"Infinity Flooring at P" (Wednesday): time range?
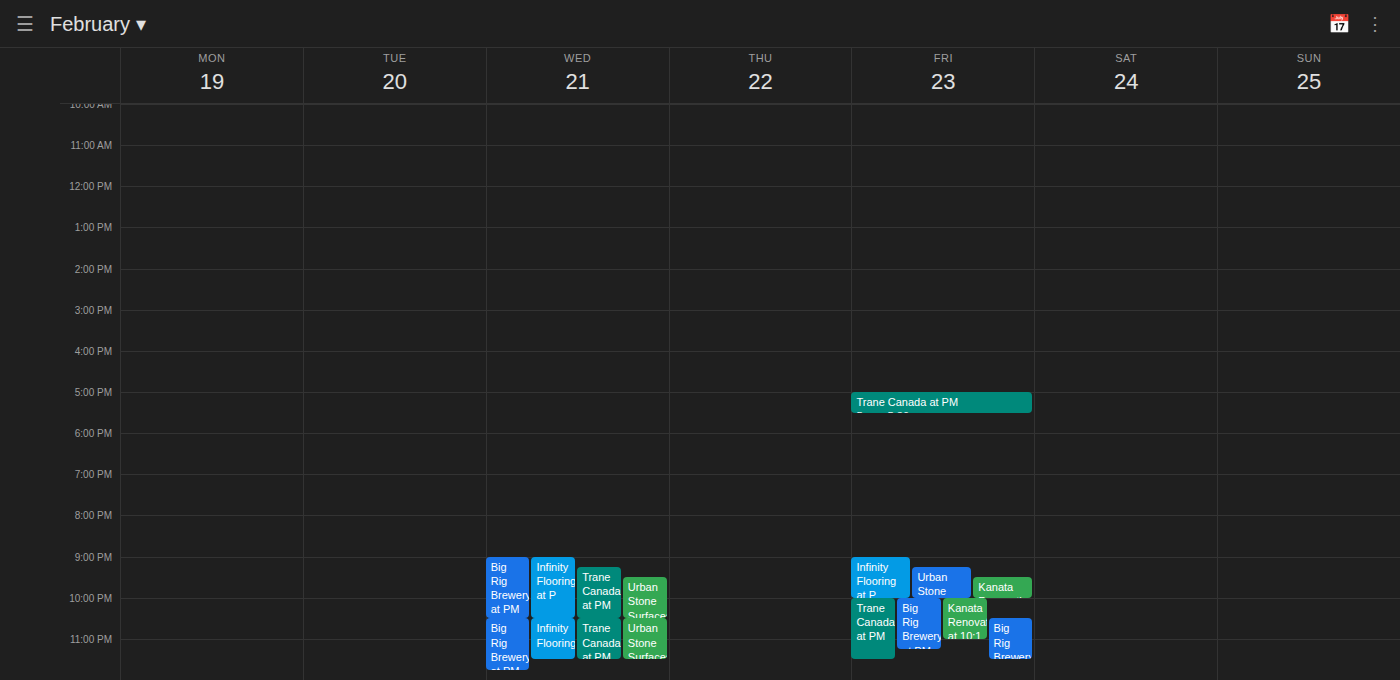
9:00 PM to 10:30 PM